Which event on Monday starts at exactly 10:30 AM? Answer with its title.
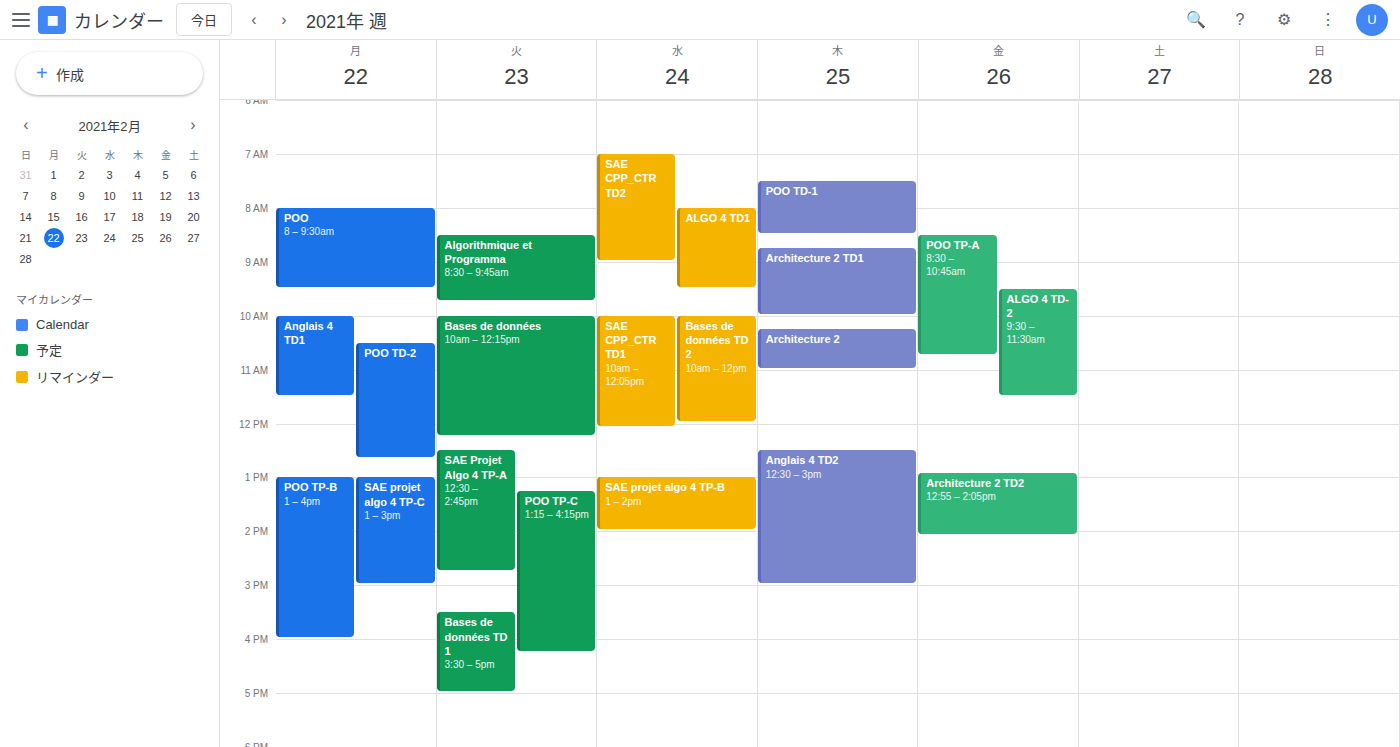
"POO TD-2"